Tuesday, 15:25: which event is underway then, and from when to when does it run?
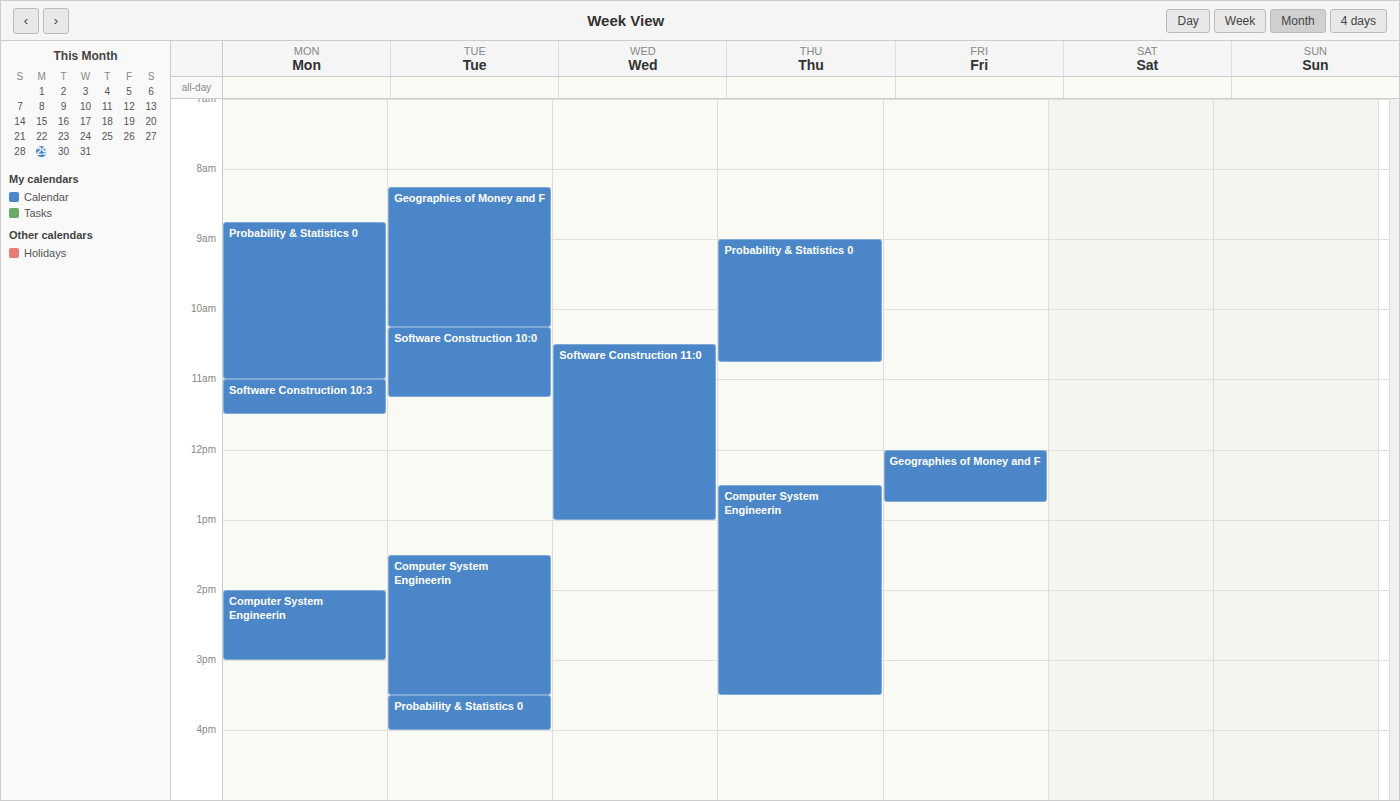
"Computer System Engineerin", 13:30 to 15:30